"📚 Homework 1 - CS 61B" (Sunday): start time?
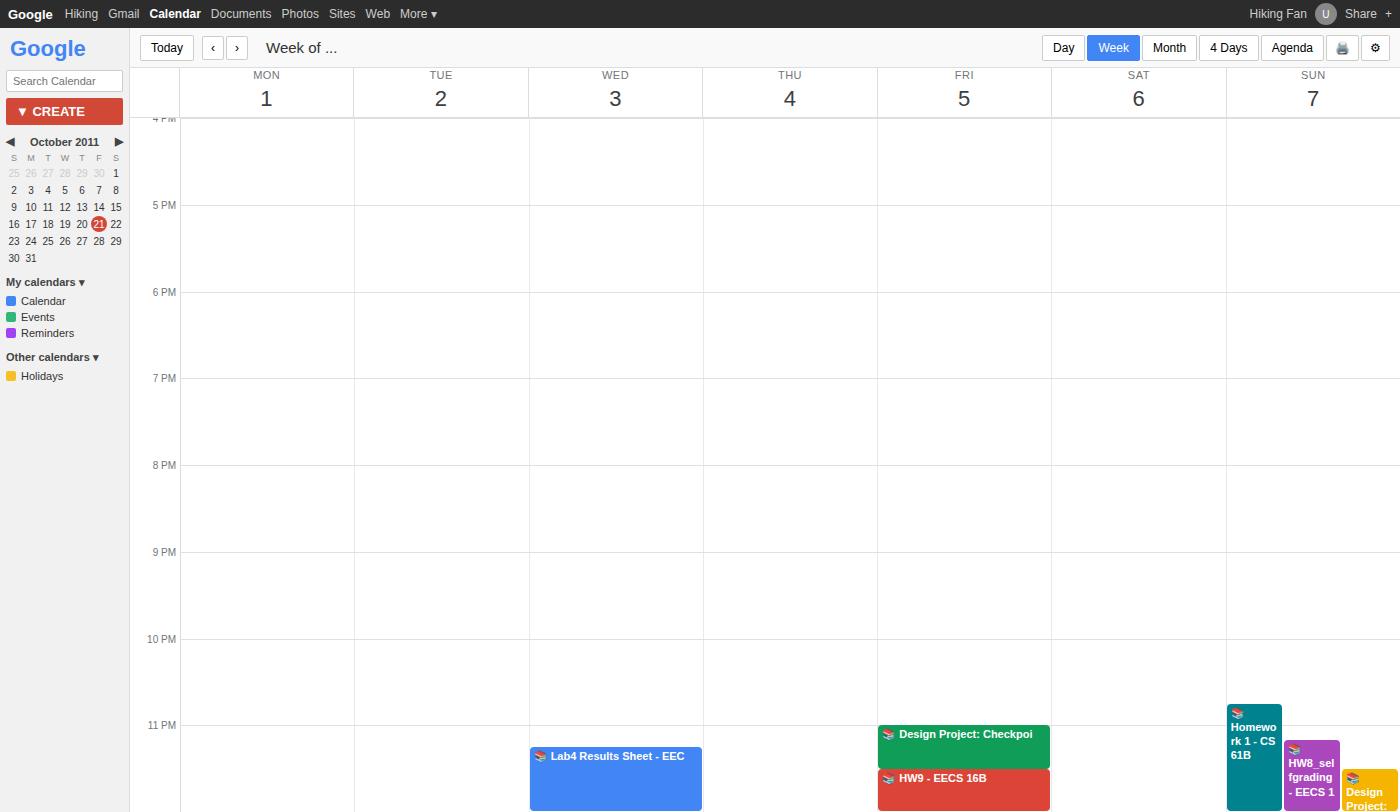
10:45 PM